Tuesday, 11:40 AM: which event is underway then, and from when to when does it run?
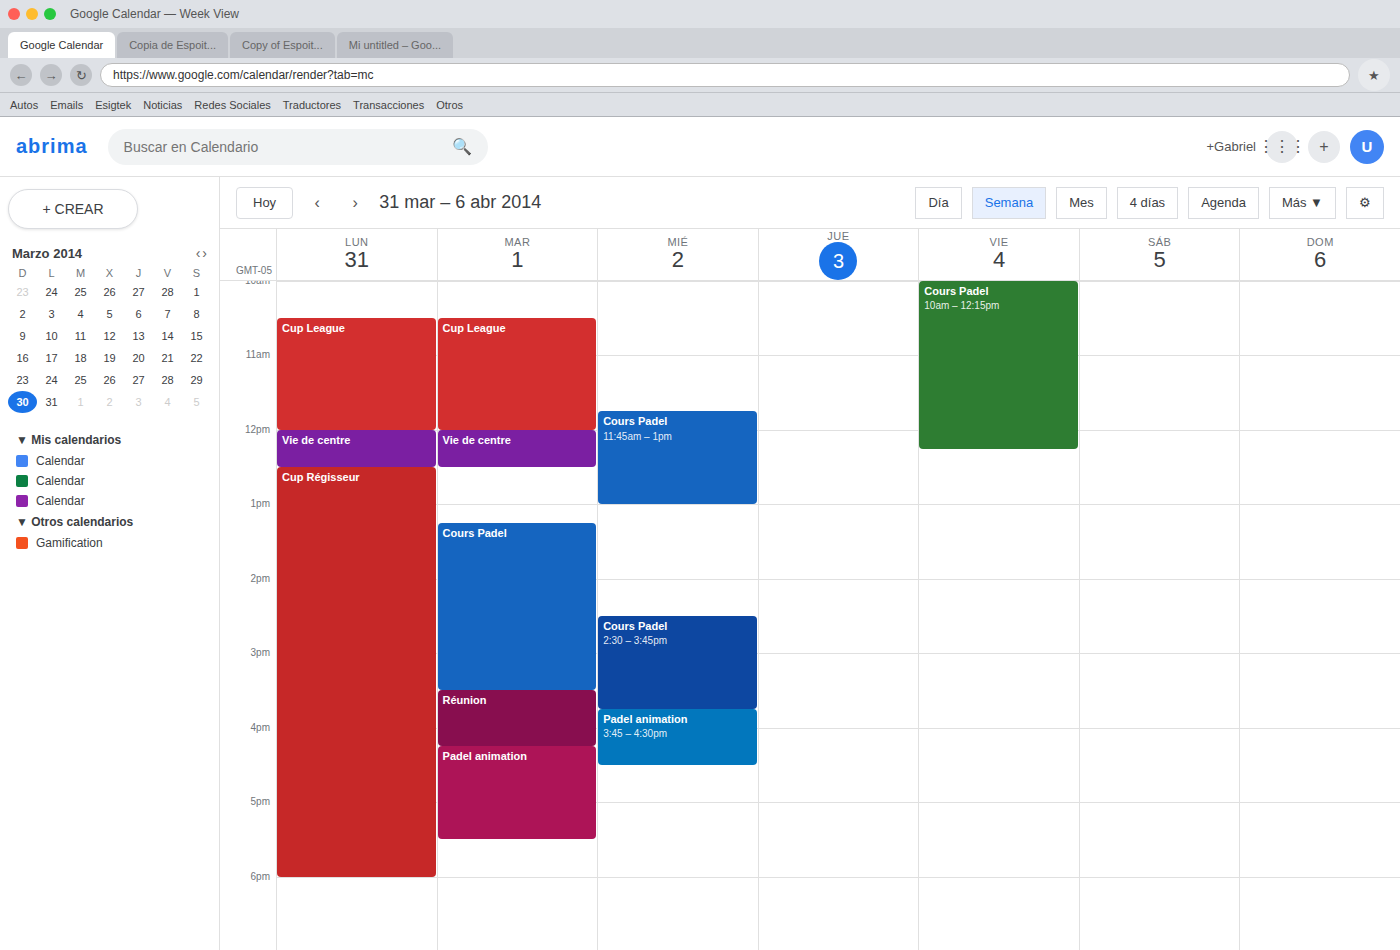
"Cup League", 10:30 AM to 12:00 PM